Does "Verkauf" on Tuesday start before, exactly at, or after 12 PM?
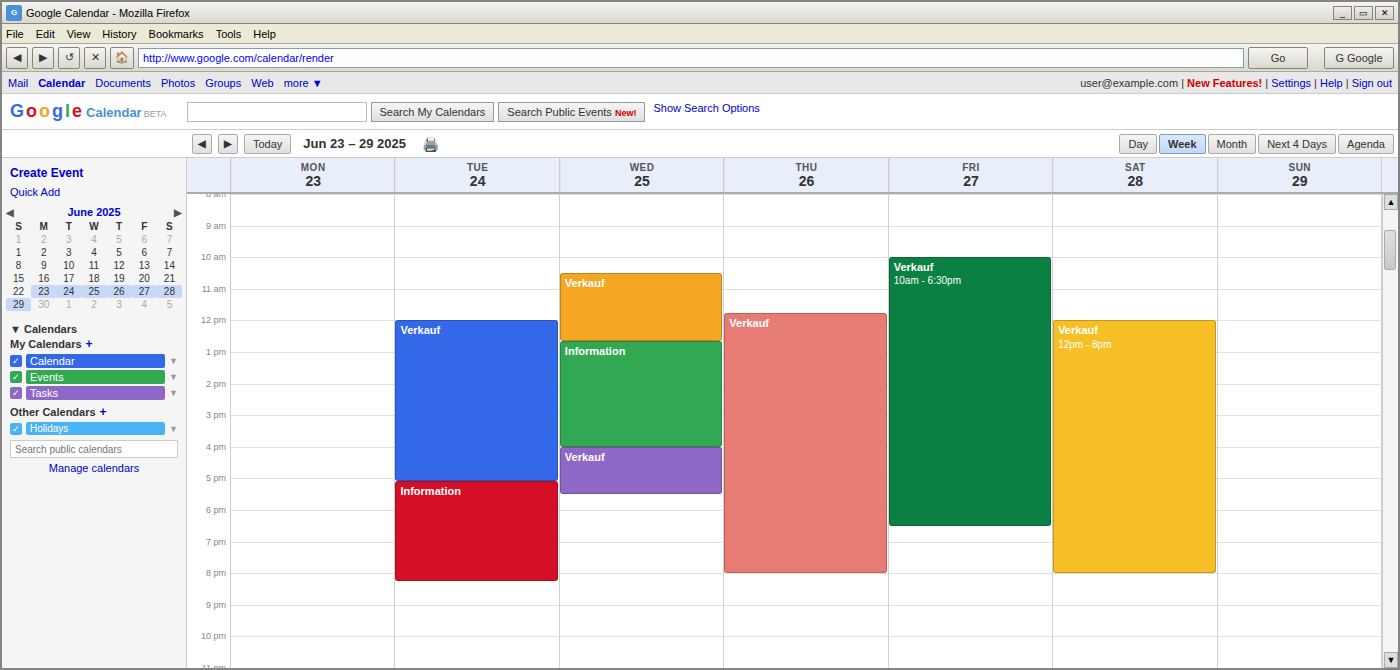
12:00 PM -- exactly at 12 PM, on the 12 PM line.